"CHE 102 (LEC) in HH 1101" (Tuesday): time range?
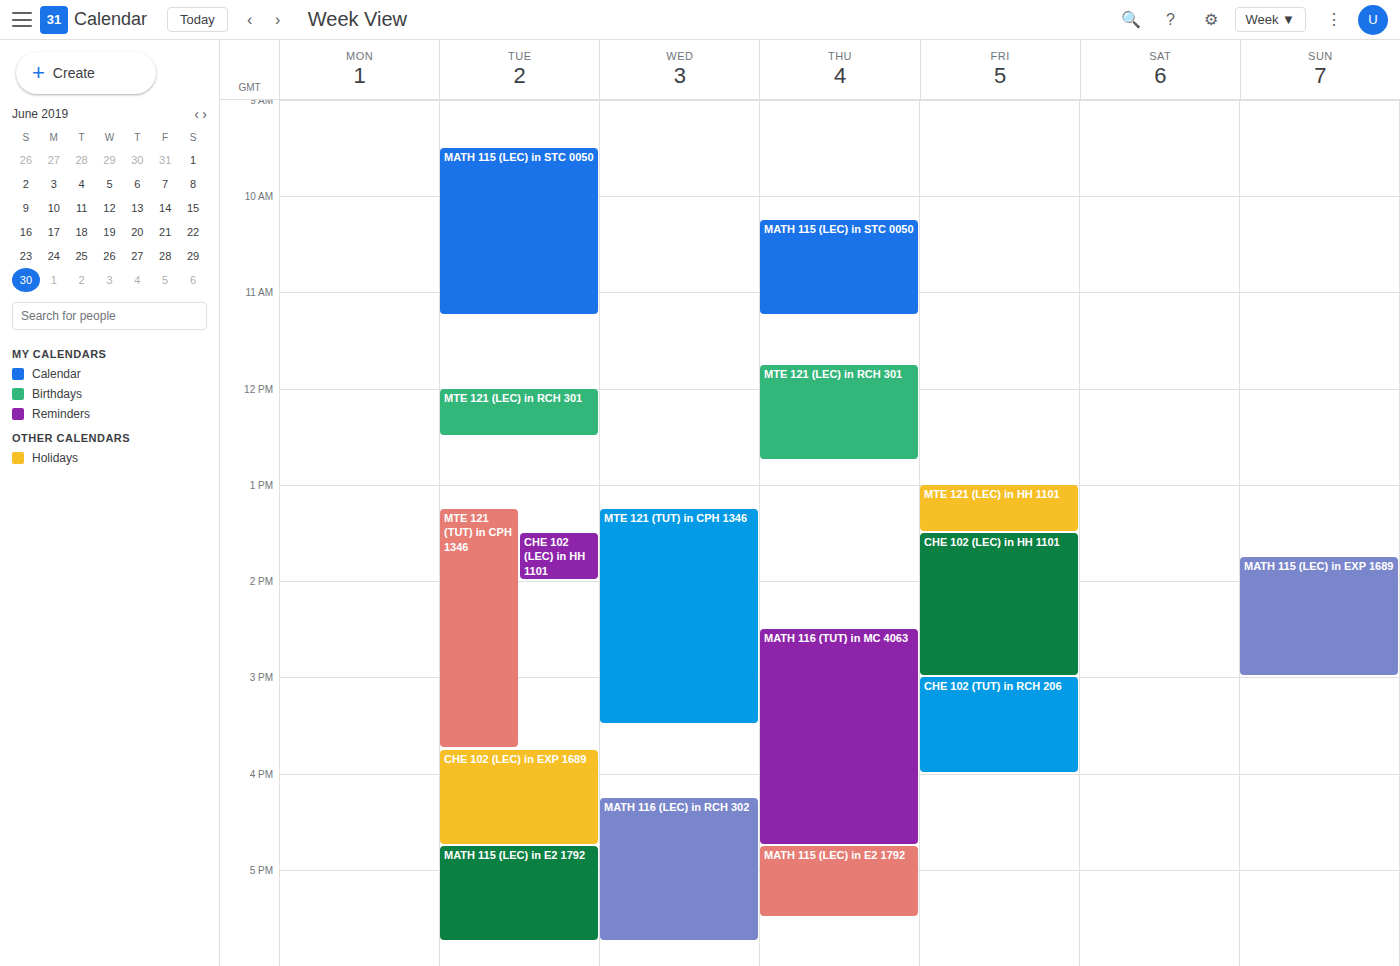
1:30 PM to 2:00 PM